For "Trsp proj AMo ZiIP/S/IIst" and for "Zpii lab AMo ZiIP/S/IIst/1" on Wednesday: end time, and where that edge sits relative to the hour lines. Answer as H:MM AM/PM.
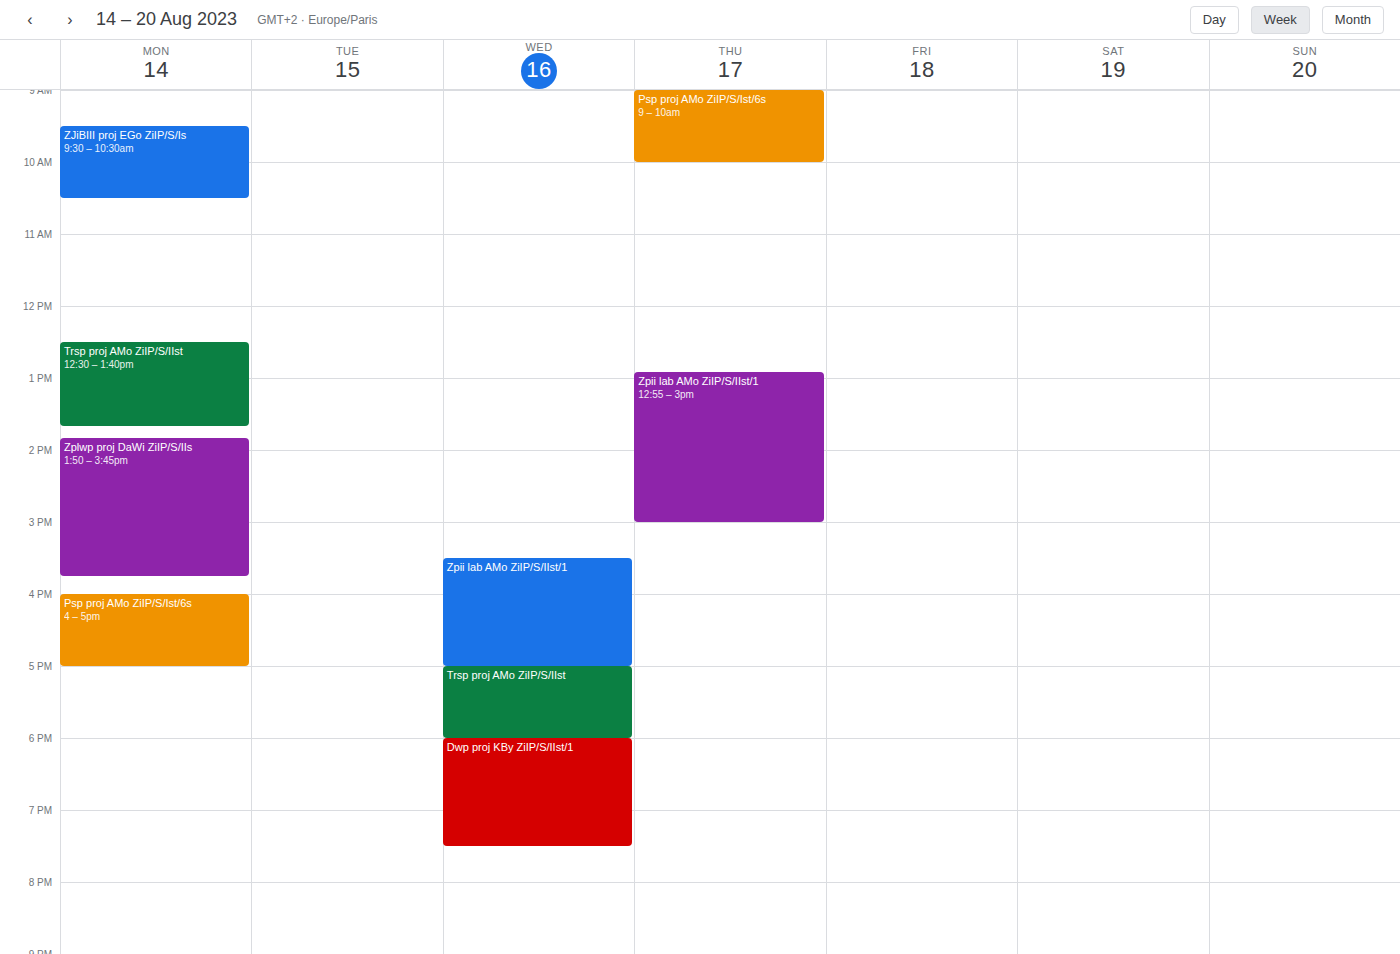
"Trsp proj AMo ZiIP/S/IIst": 6:00 PM, exactly on the 6 PM line. "Zpii lab AMo ZiIP/S/IIst/1": 5:00 PM, exactly on the 5 PM line.